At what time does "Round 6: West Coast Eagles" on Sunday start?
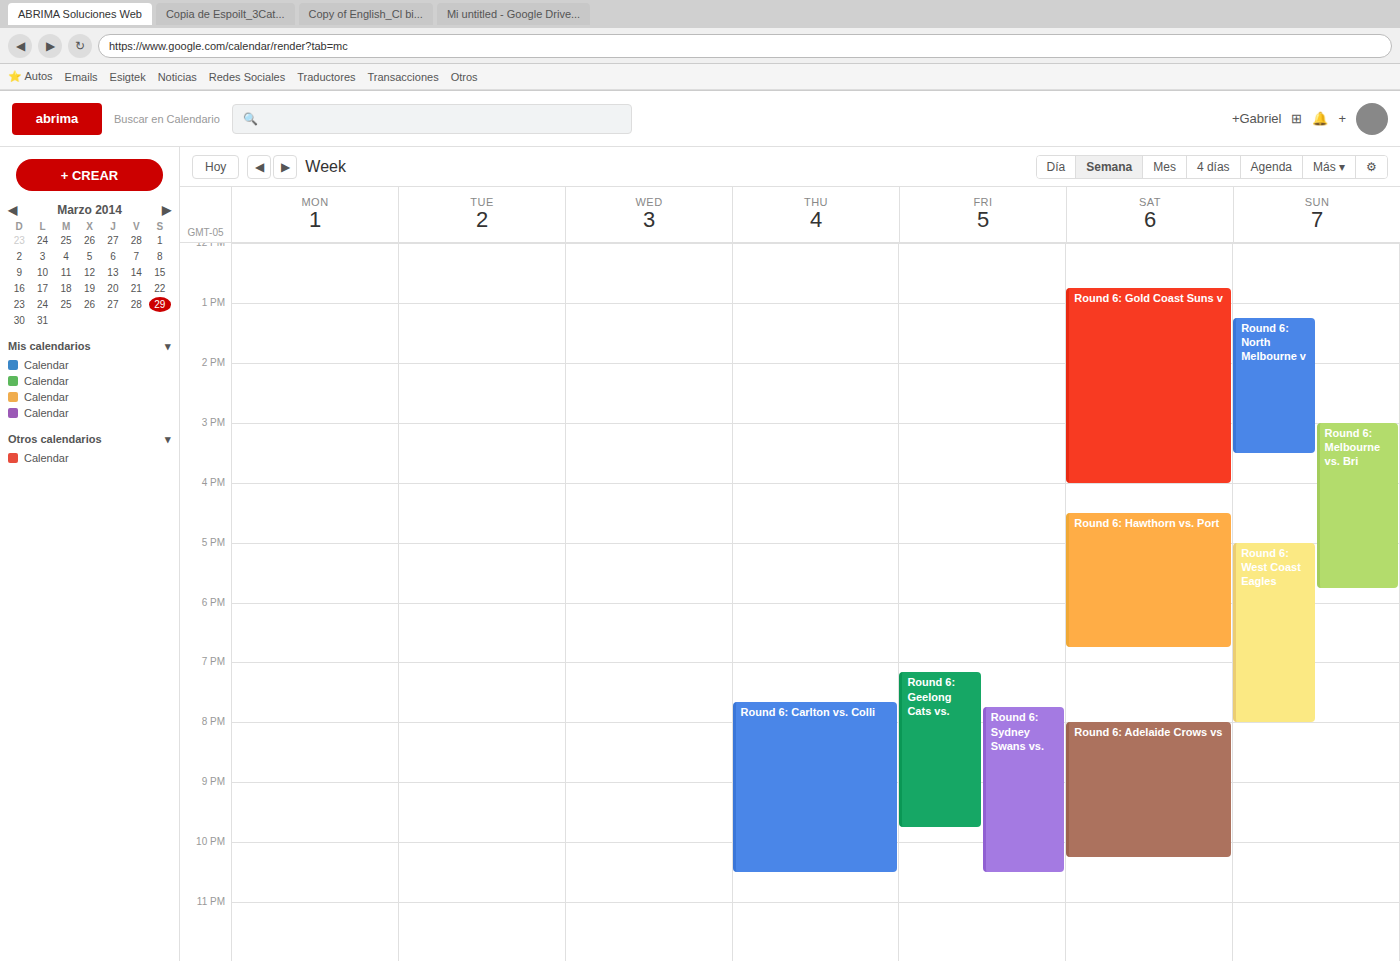
5:00 PM